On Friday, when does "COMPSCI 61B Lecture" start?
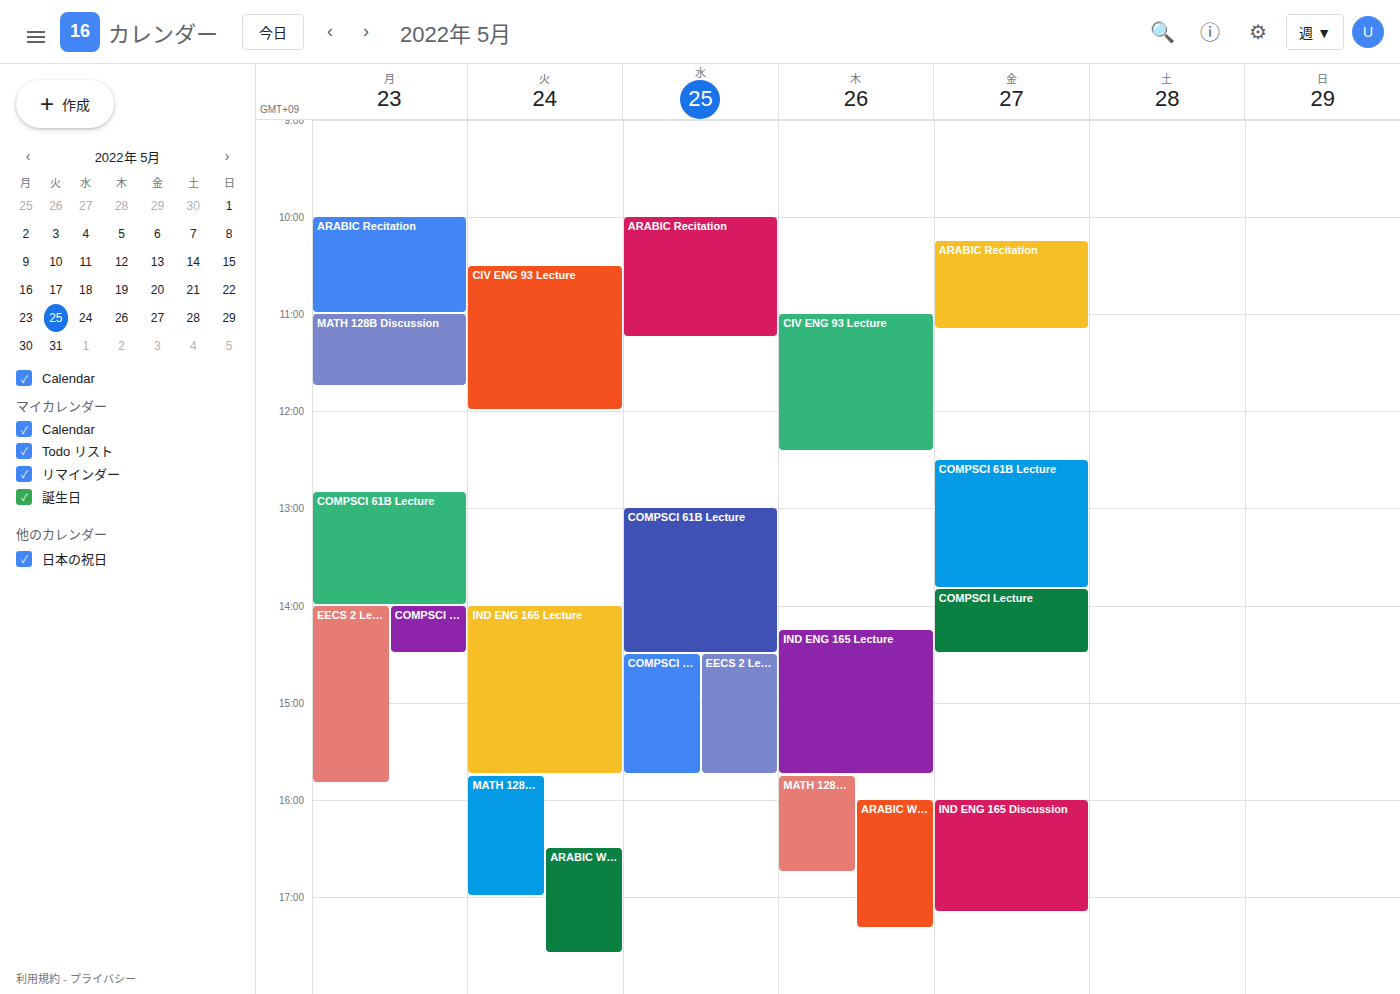
12:30 PM